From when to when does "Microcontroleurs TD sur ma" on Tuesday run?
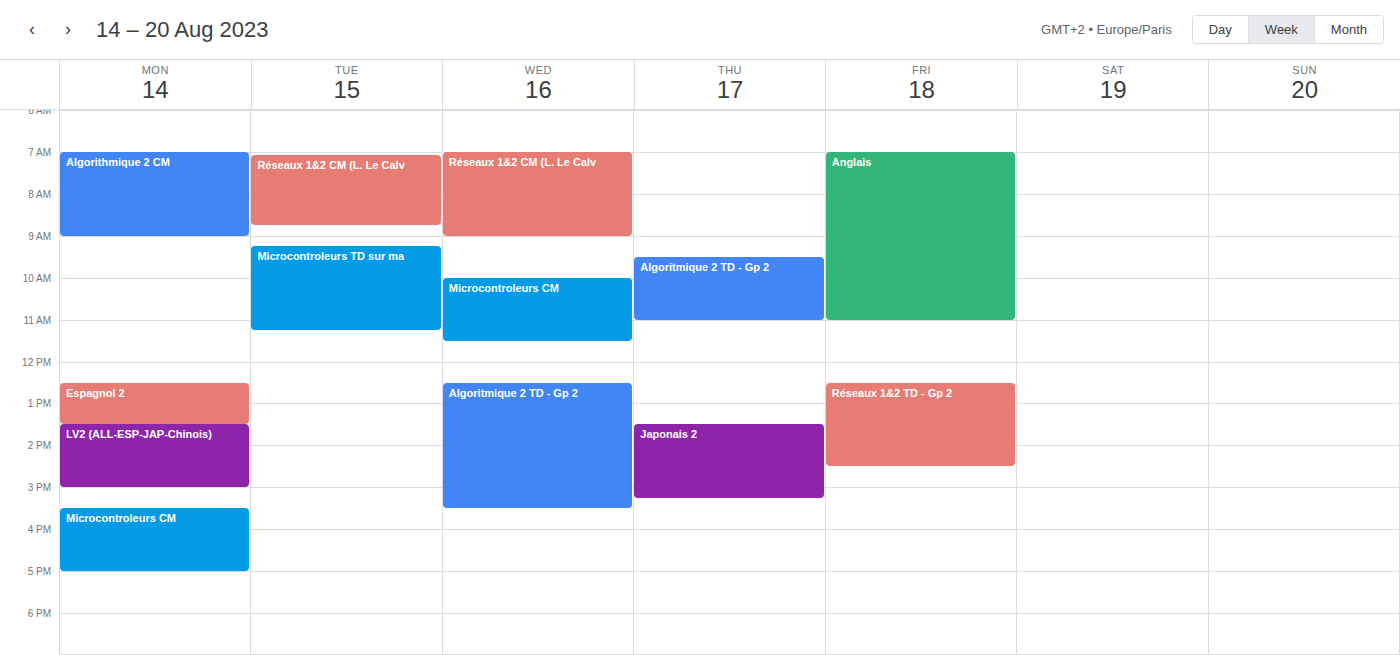
9:15 AM to 11:15 AM